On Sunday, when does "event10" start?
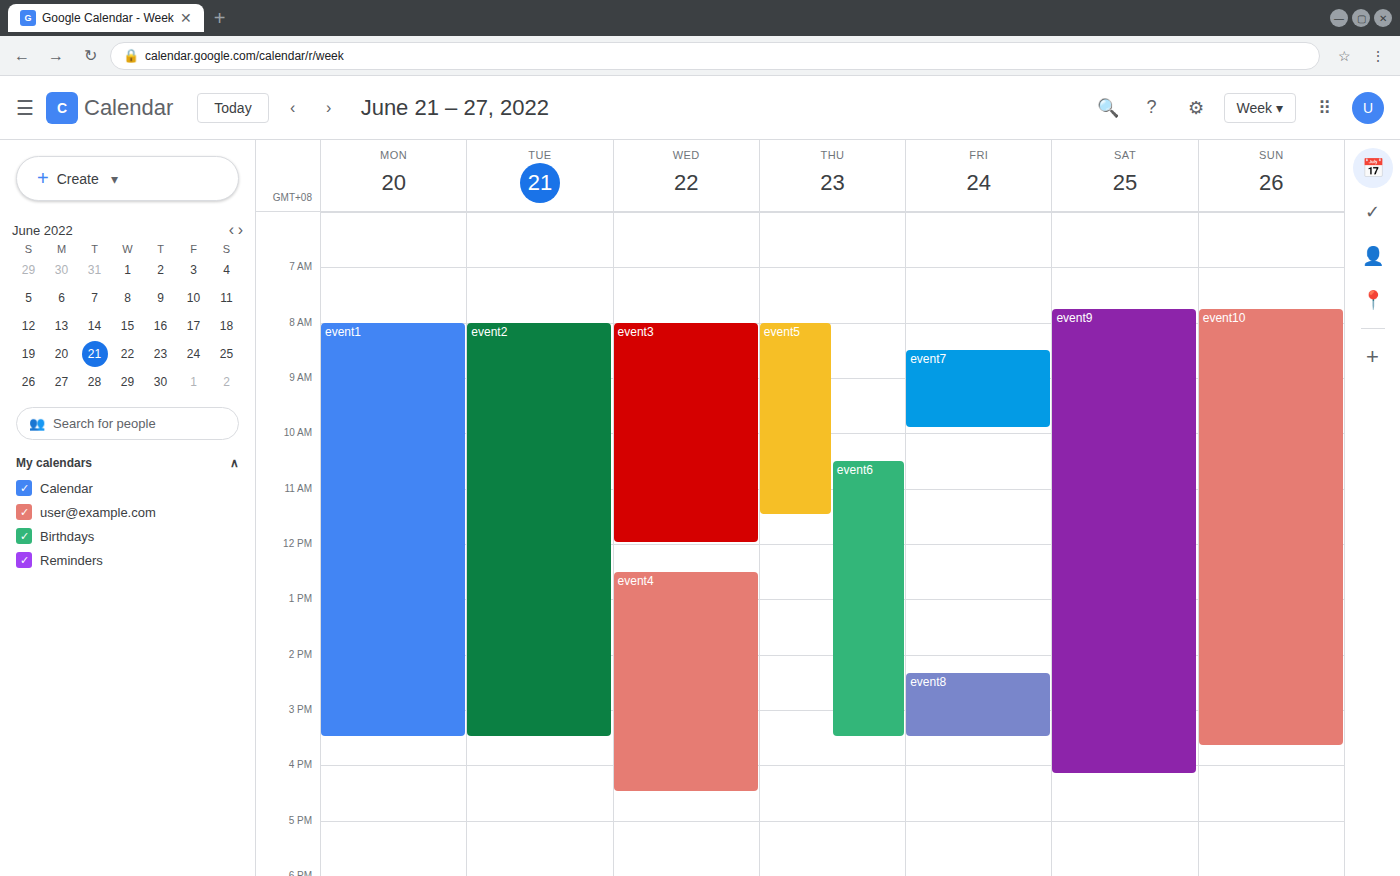
7:45 AM